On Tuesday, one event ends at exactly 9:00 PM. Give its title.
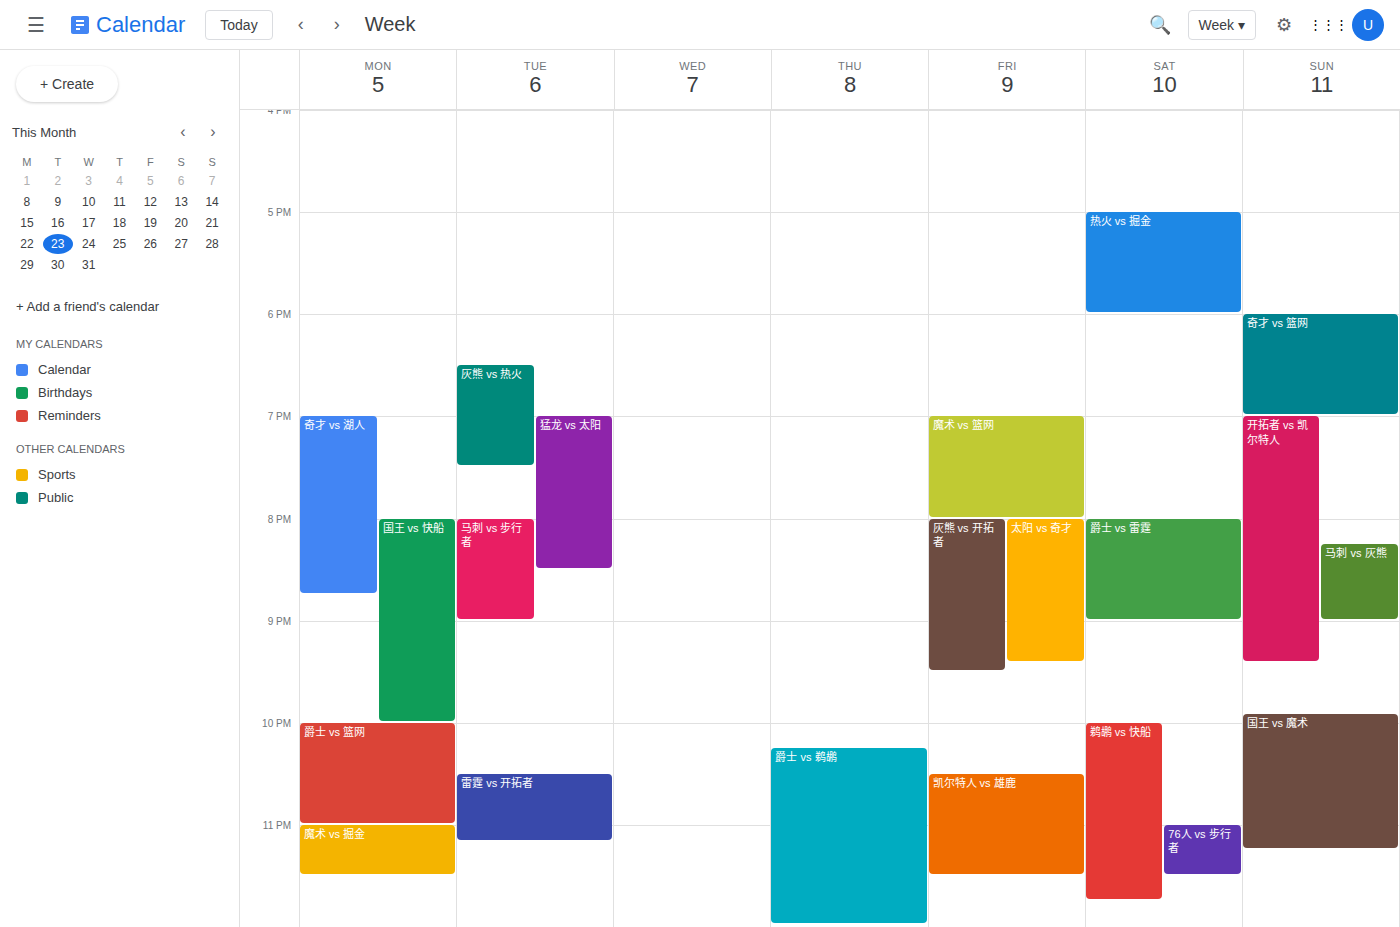
"马刺 vs 步行者"